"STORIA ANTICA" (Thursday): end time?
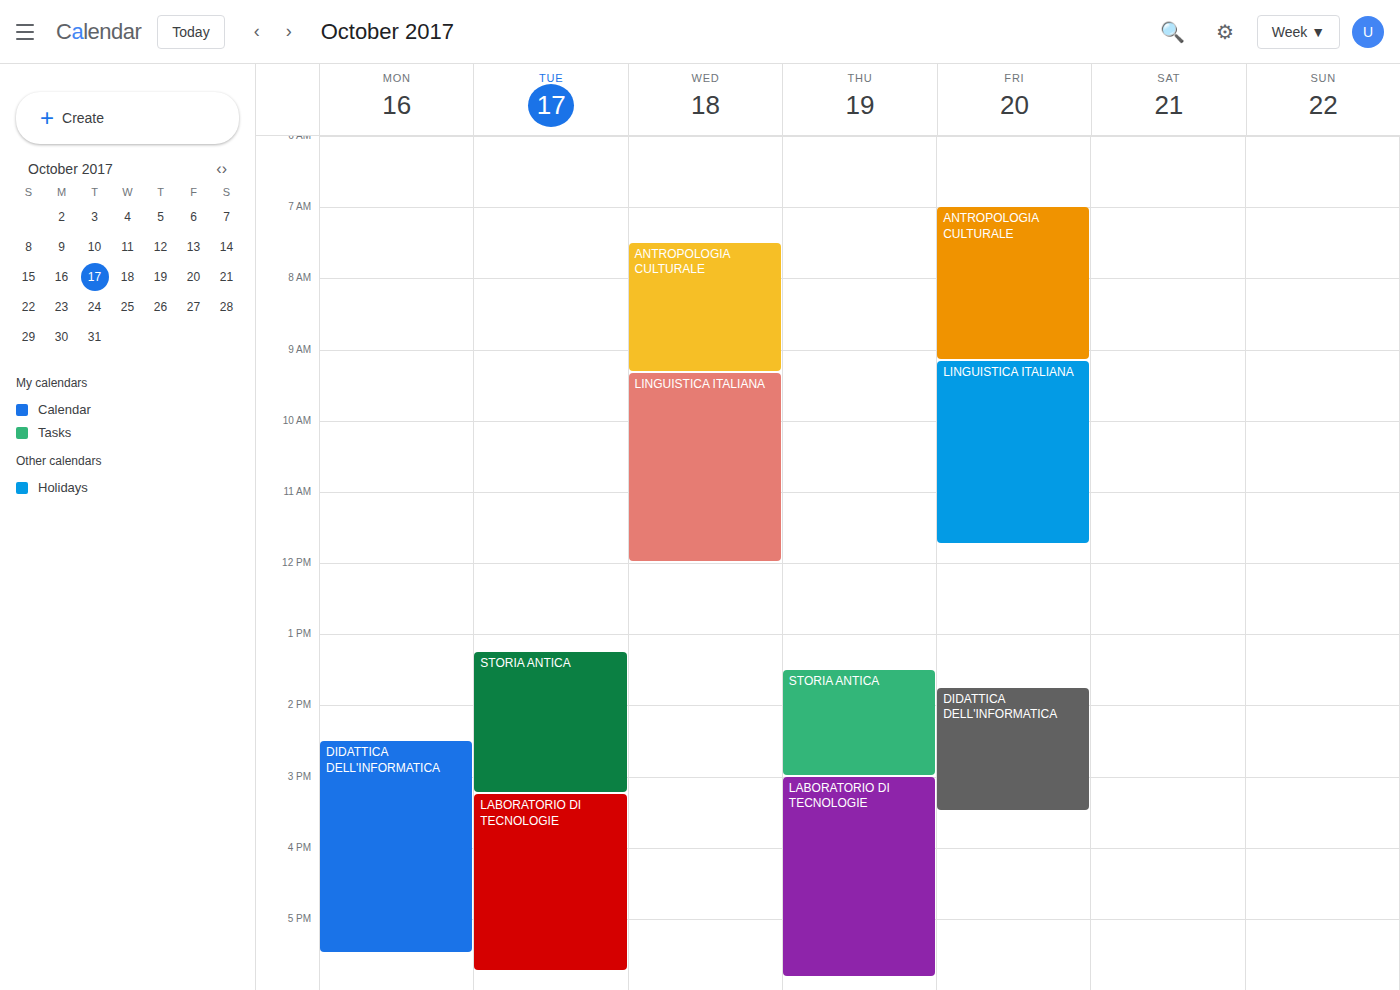
15:00